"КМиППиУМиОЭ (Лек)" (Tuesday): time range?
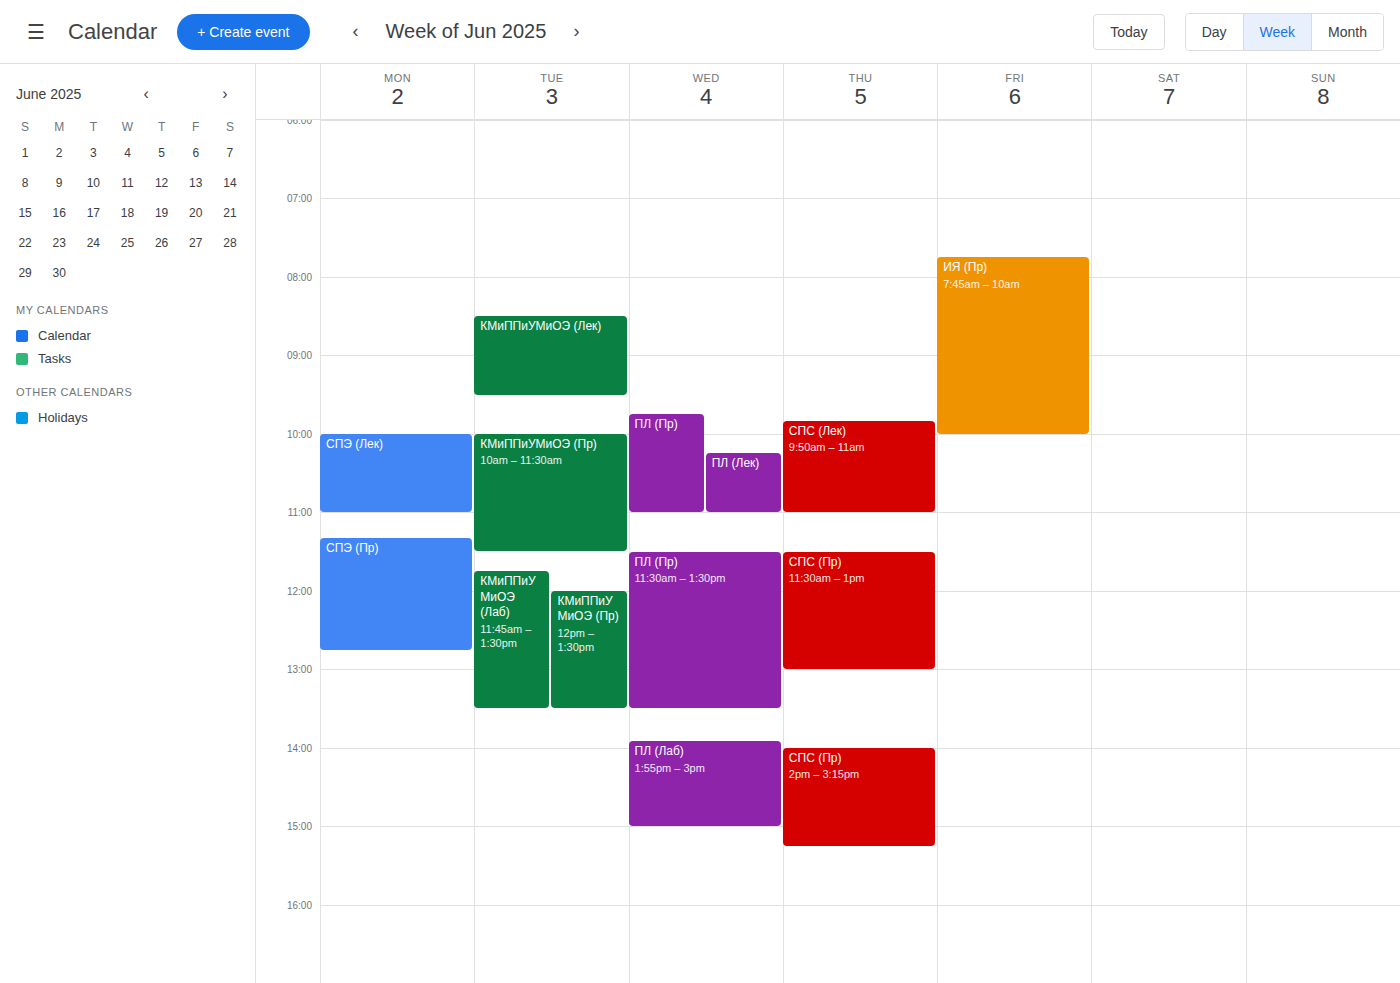
8:30 AM to 9:30 AM